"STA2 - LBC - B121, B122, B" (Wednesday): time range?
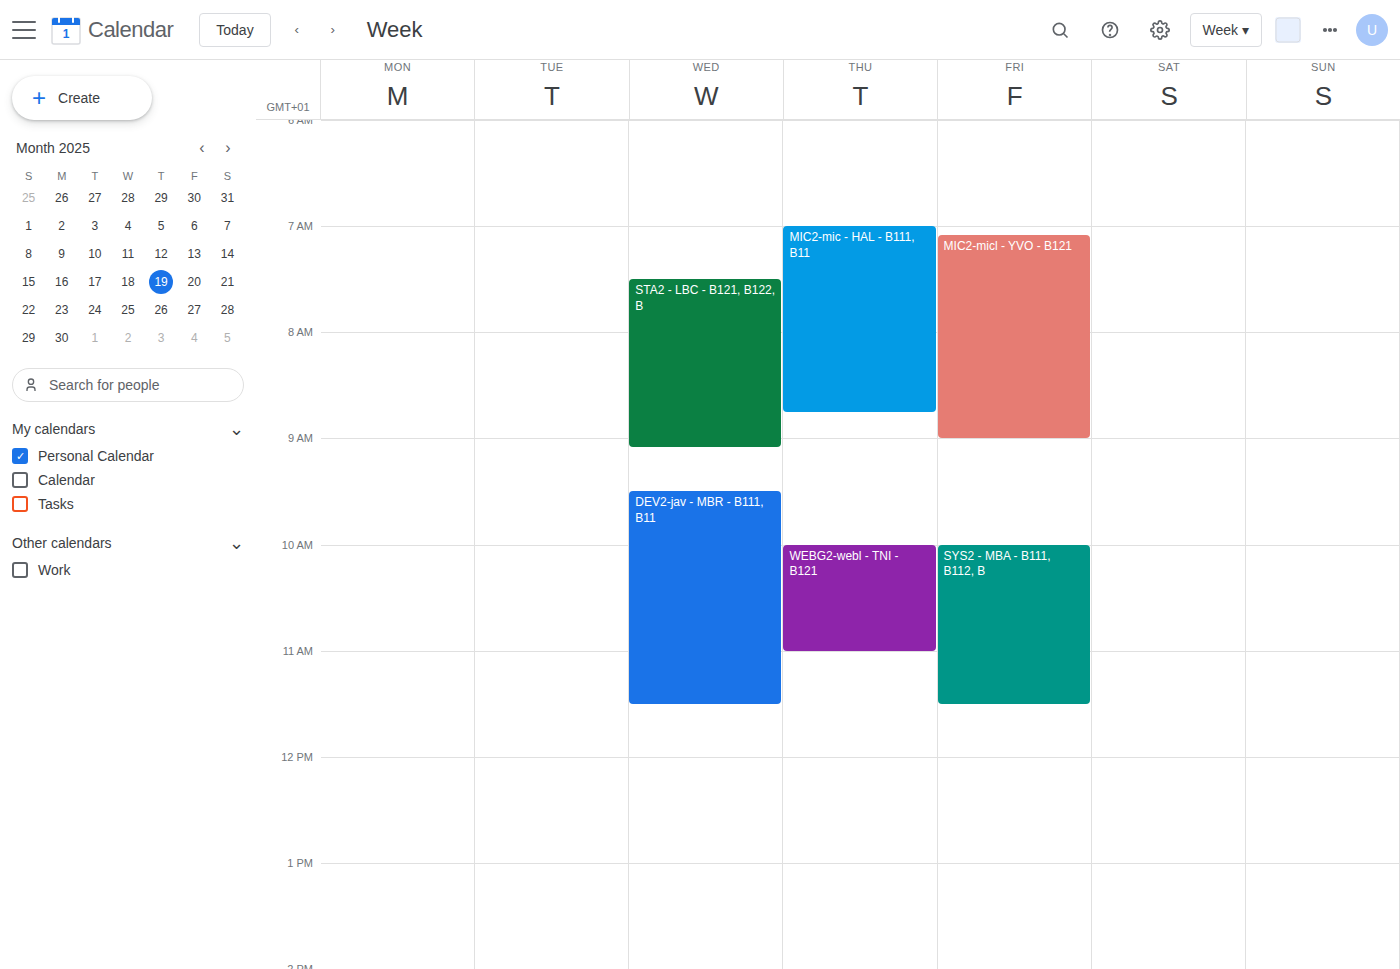
7:30 AM to 9:05 AM